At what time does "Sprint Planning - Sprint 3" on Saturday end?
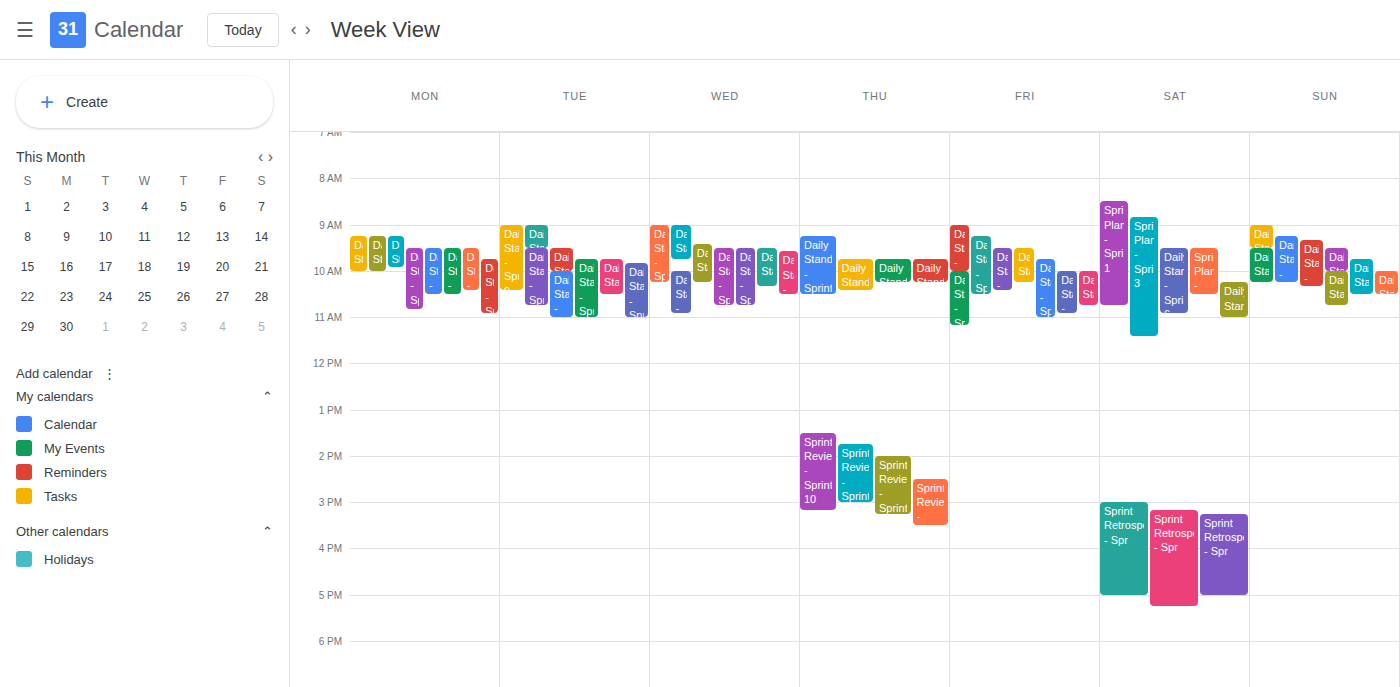
11:25 AM